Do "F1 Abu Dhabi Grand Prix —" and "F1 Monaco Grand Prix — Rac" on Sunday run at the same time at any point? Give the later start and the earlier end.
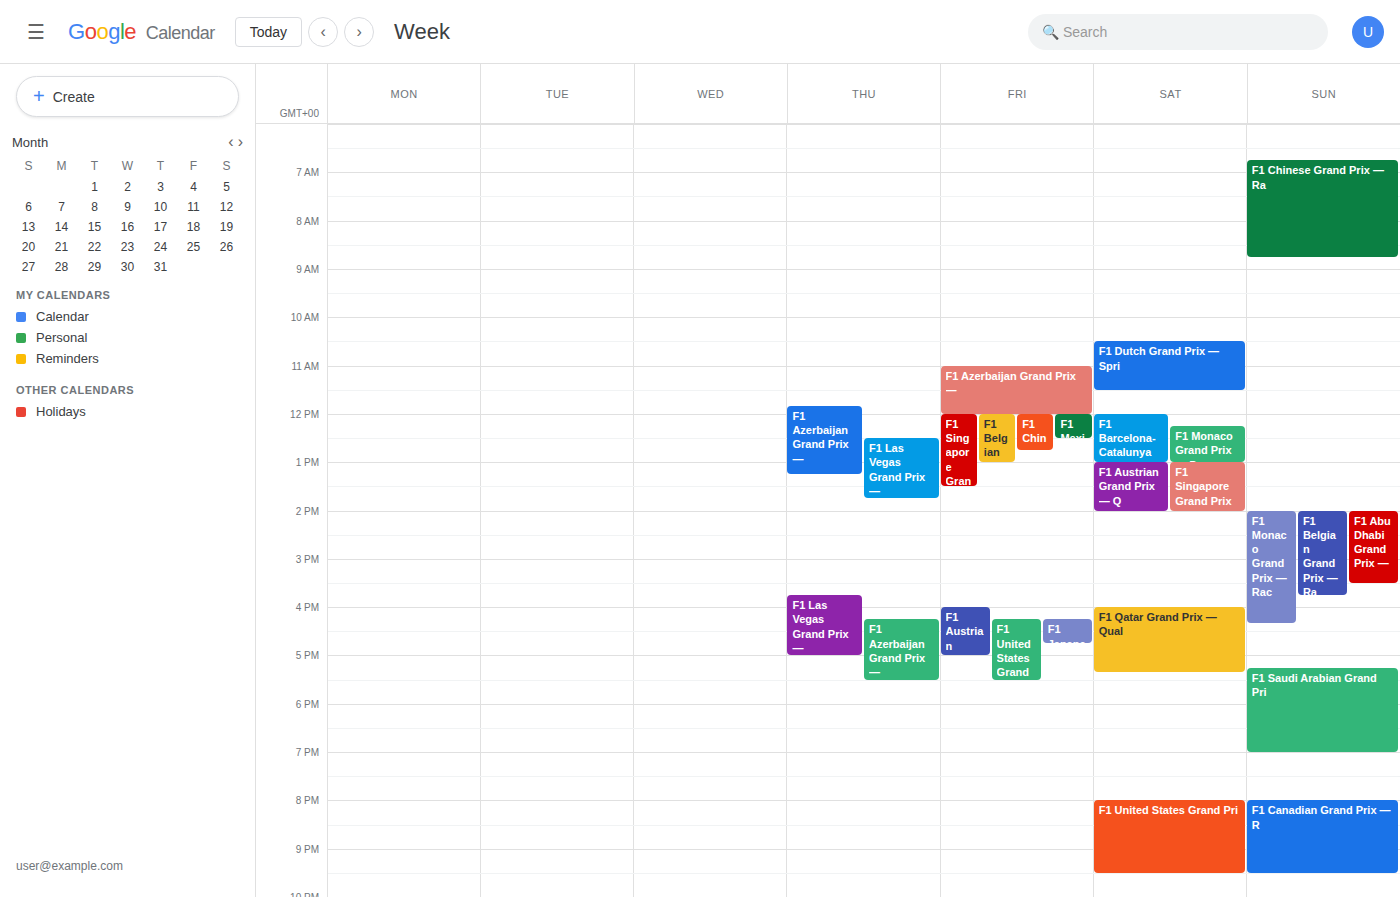
"F1 Abu Dhabi Grand Prix —" runs 2:00 PM to 3:30 PM, inside "F1 Monaco Grand Prix — Rac" -- they overlap.